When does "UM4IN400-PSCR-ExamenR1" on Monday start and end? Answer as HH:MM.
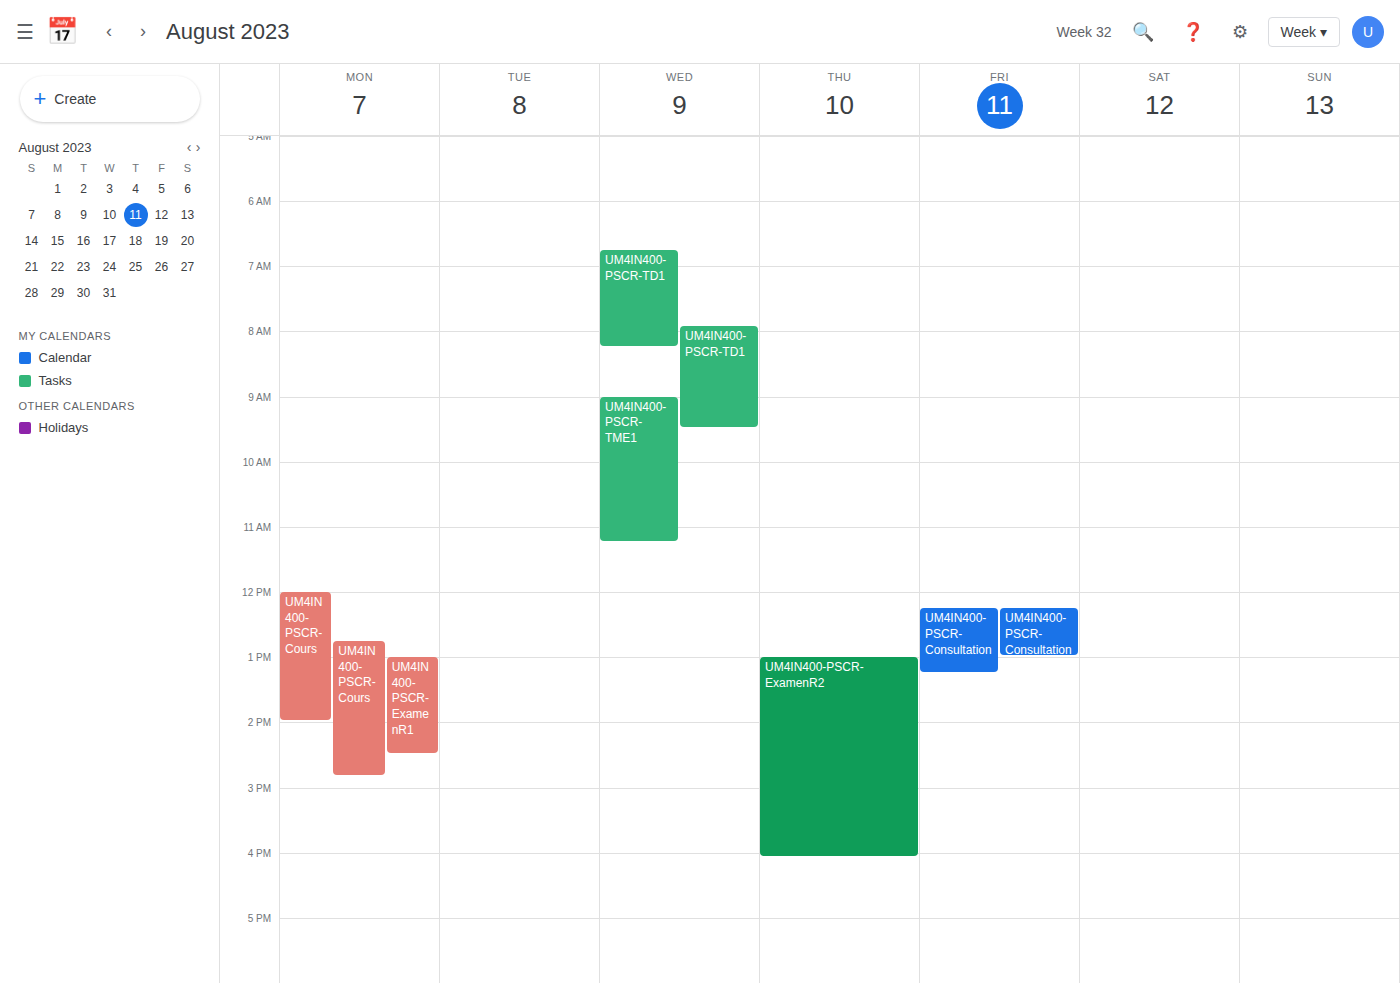
13:00 to 14:30